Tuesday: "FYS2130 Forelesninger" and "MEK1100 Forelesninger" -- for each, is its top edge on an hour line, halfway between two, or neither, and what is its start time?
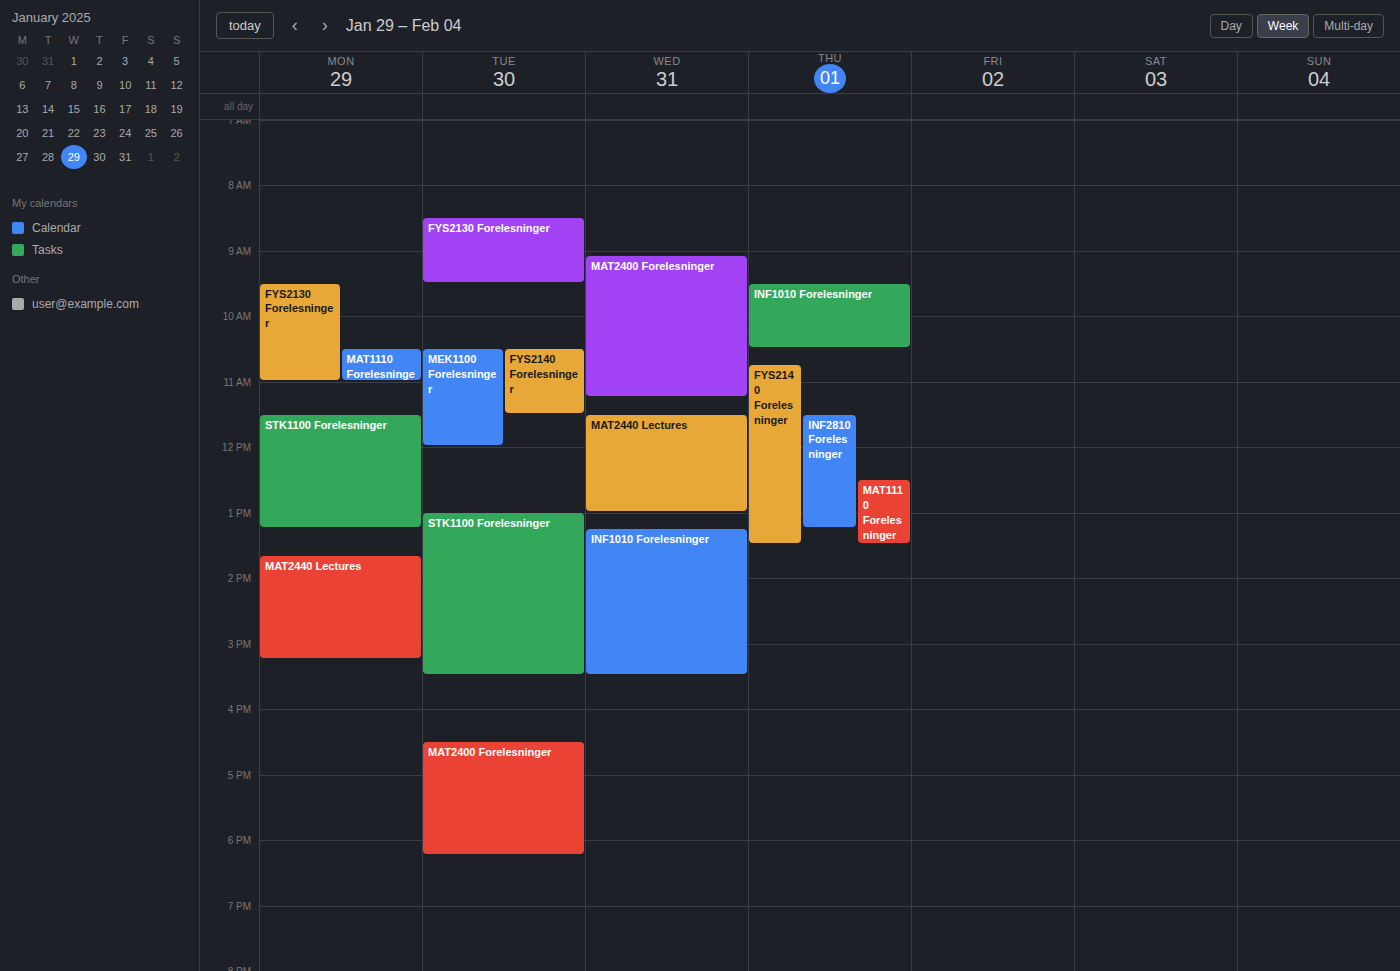
"FYS2130 Forelesninger": 8:30 AM, halfway between the 8 AM and 9 AM lines. "MEK1100 Forelesninger": 10:30 AM, halfway between the 10 AM and 11 AM lines.